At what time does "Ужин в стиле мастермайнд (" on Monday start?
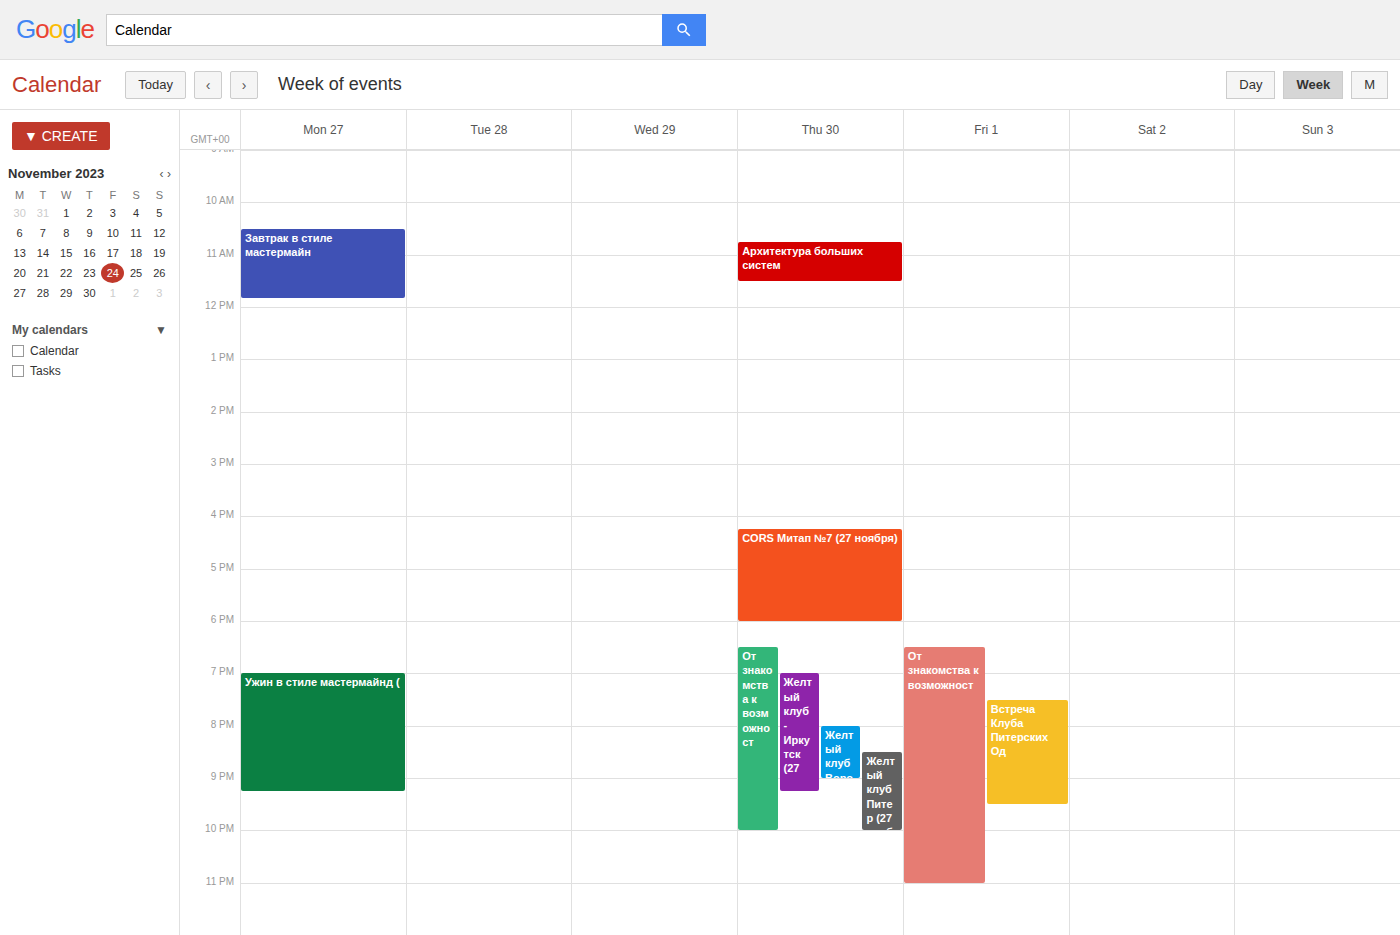
7:00 PM